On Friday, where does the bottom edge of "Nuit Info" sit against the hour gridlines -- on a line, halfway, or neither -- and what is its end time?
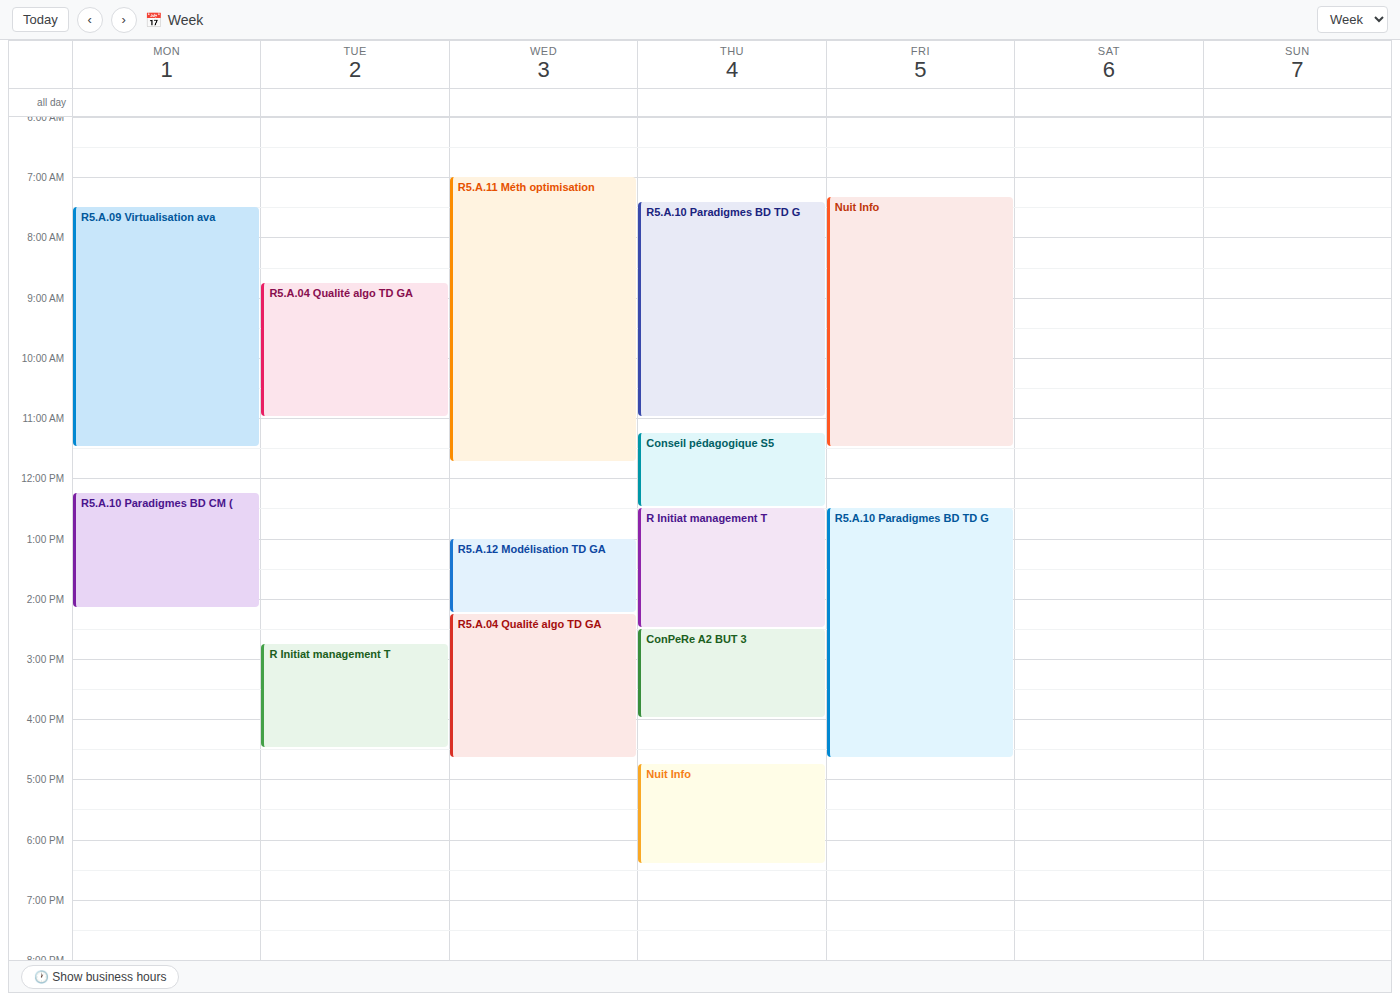
11:30 AM -- halfway between the 11 AM and 12 PM lines.